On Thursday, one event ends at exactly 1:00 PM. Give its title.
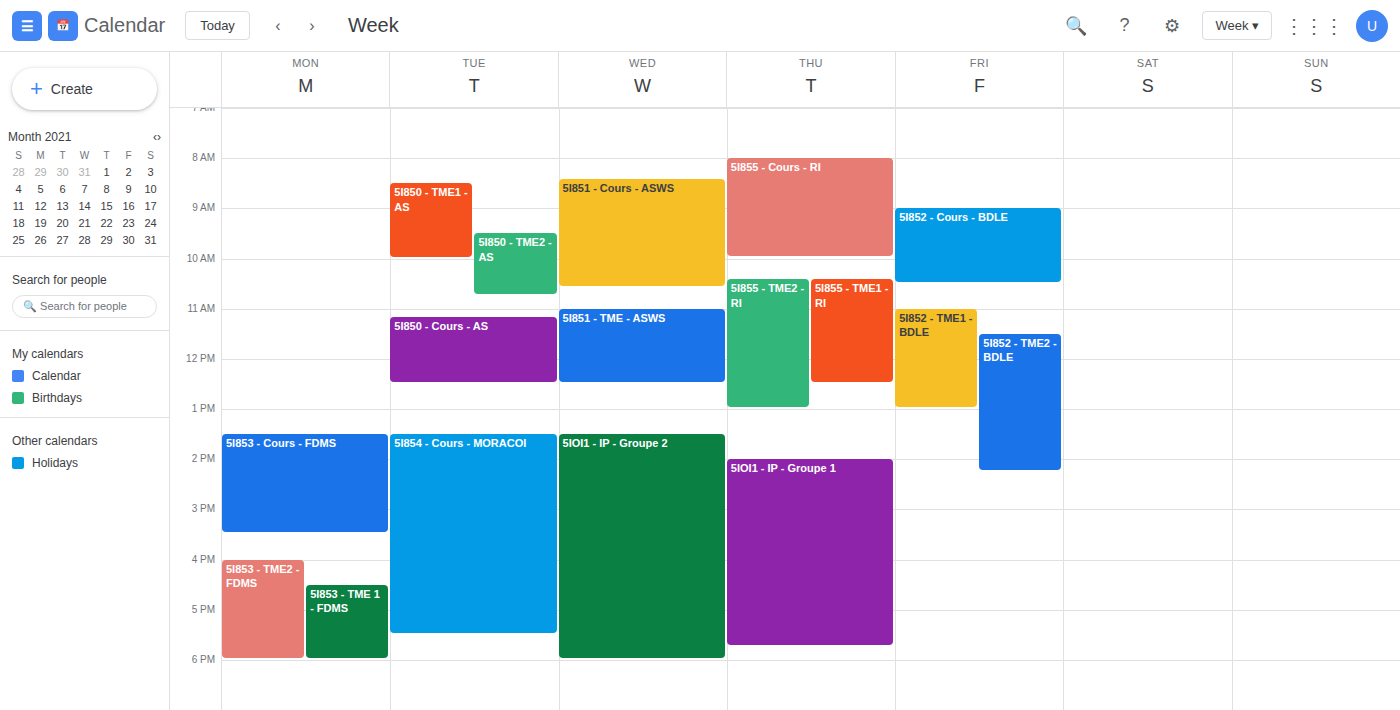
"5I855 - TME2 - RI"